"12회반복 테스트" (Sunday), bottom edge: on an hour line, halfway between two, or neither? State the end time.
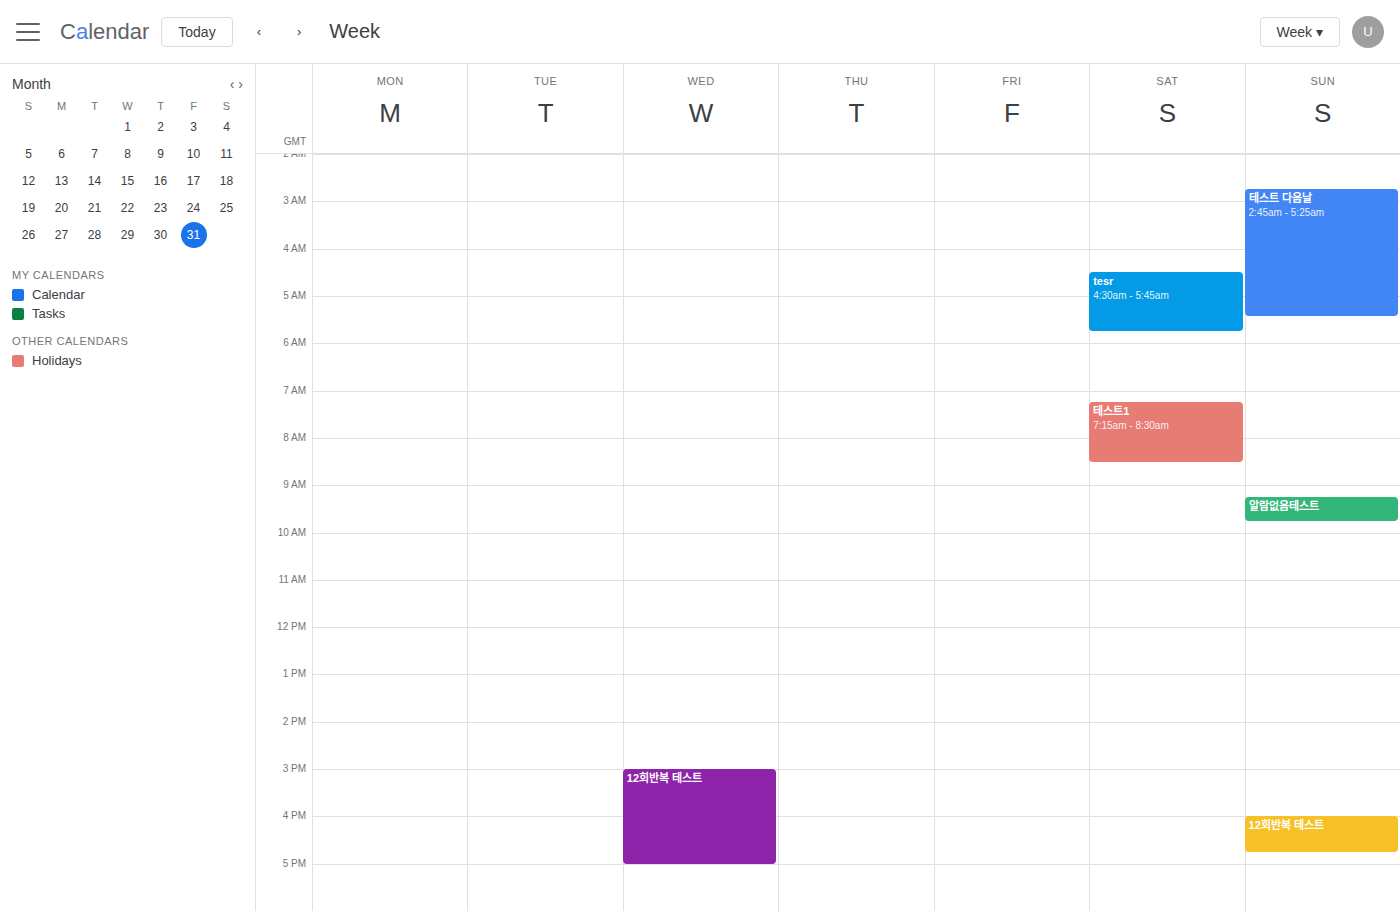
4:45 PM -- neither: three quarters of the way from the 4 PM line to the 5 PM line.